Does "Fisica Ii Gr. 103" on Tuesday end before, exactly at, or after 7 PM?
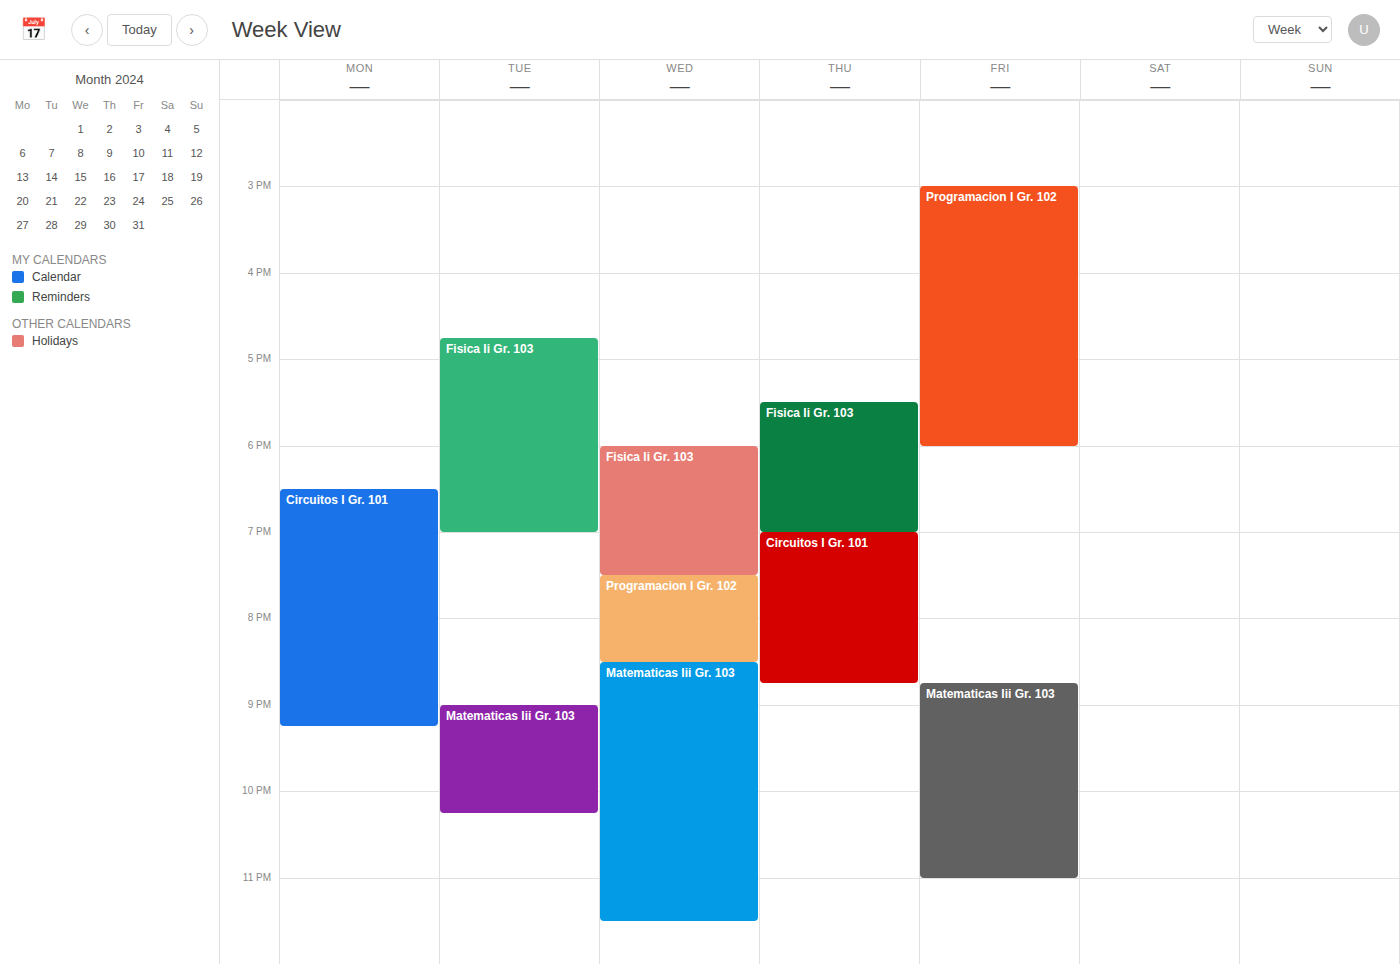
7:00 PM -- exactly at 7 PM, on the 7 PM line.